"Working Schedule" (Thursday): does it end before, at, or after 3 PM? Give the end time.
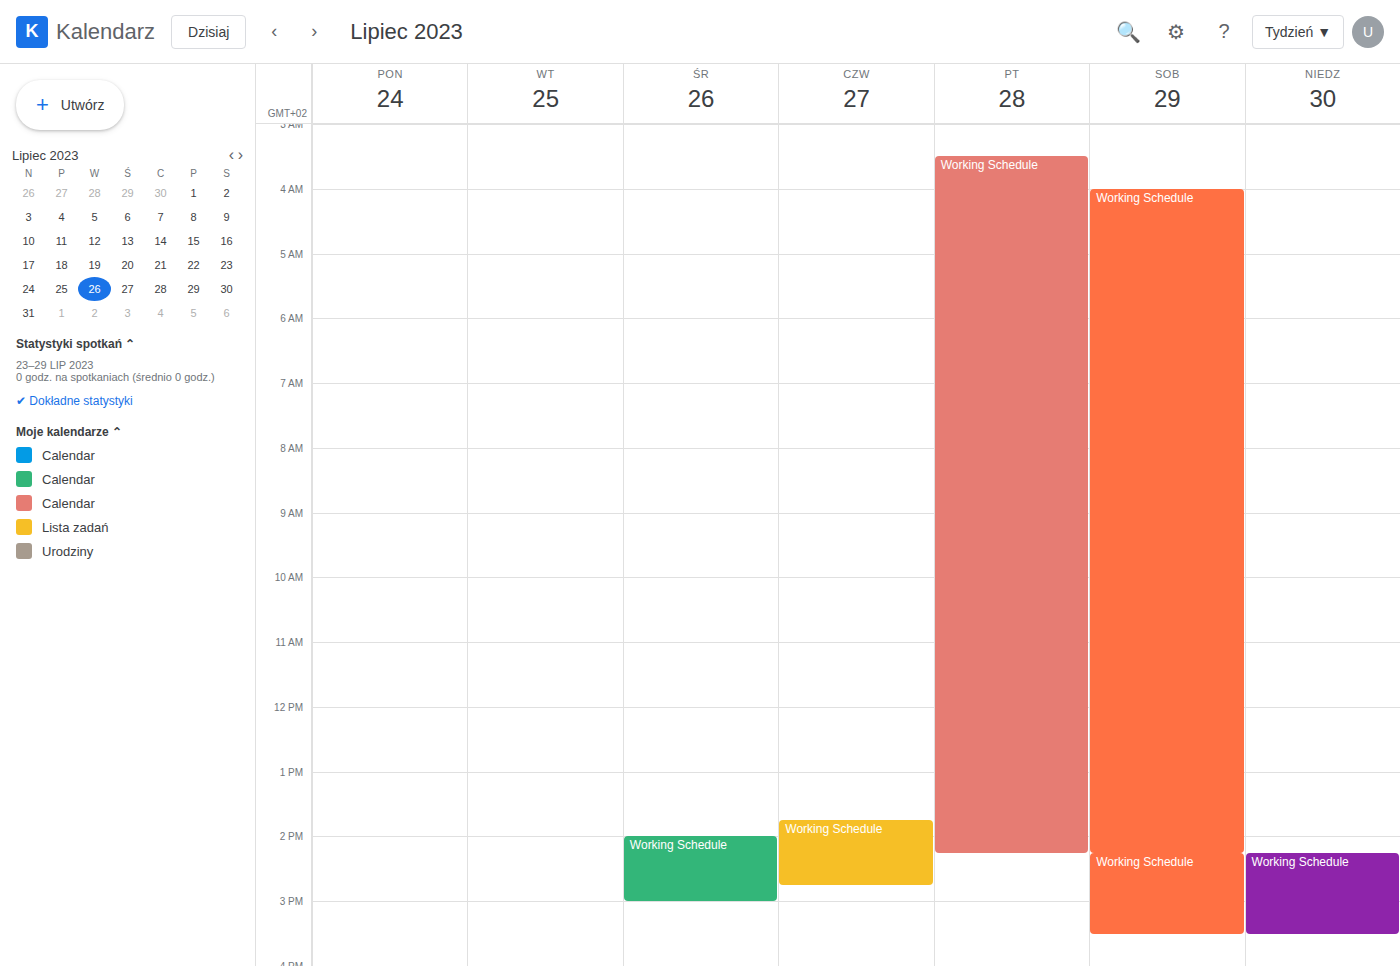
2:45 PM -- before 3 PM, 15 minutes above the 3 PM line.